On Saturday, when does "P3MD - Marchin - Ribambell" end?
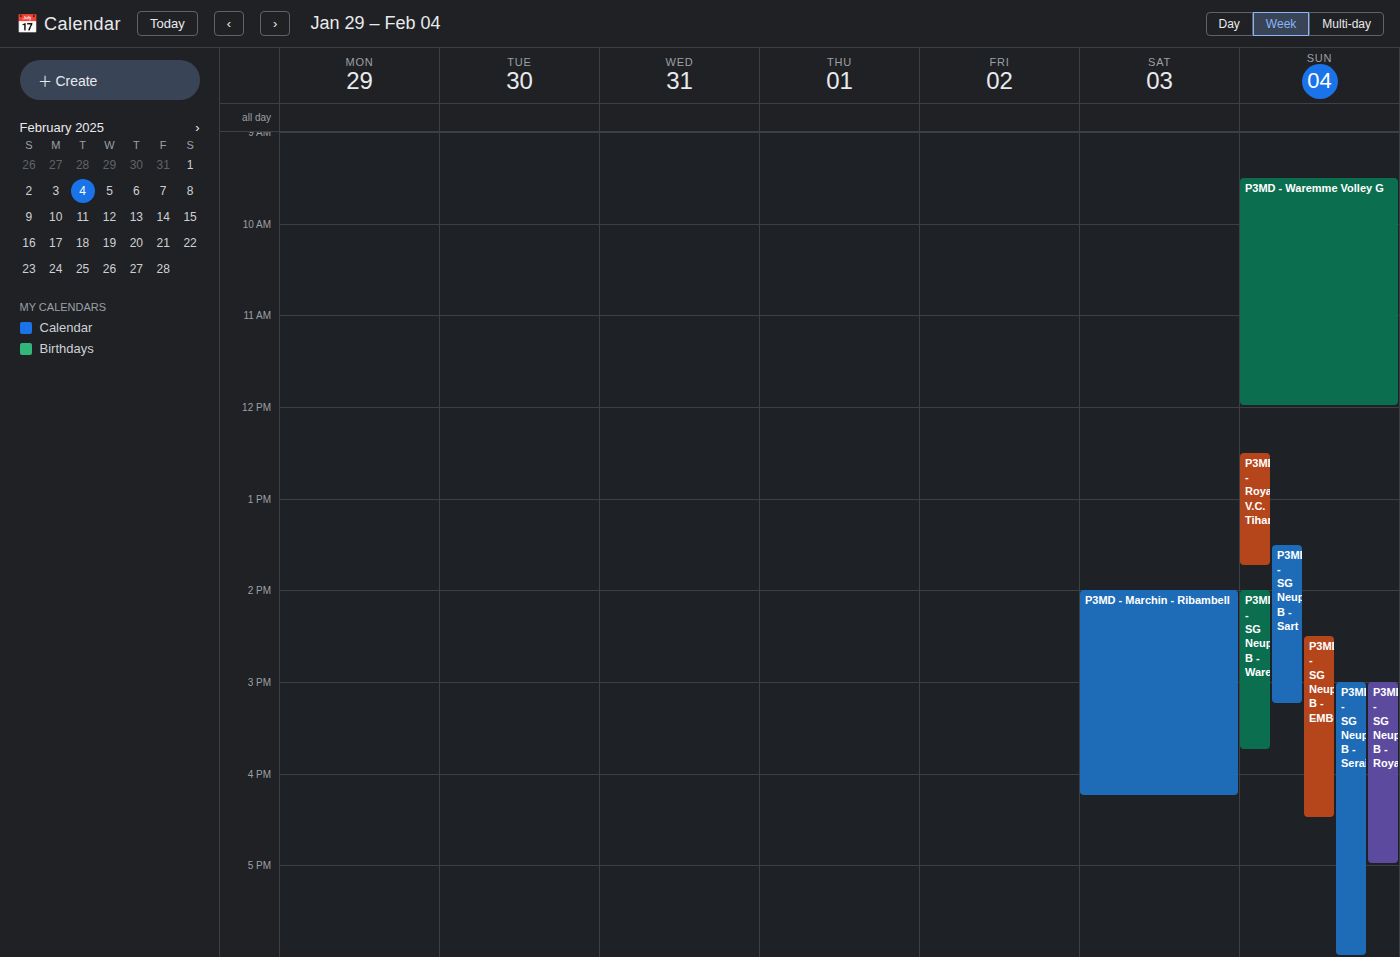
16:15